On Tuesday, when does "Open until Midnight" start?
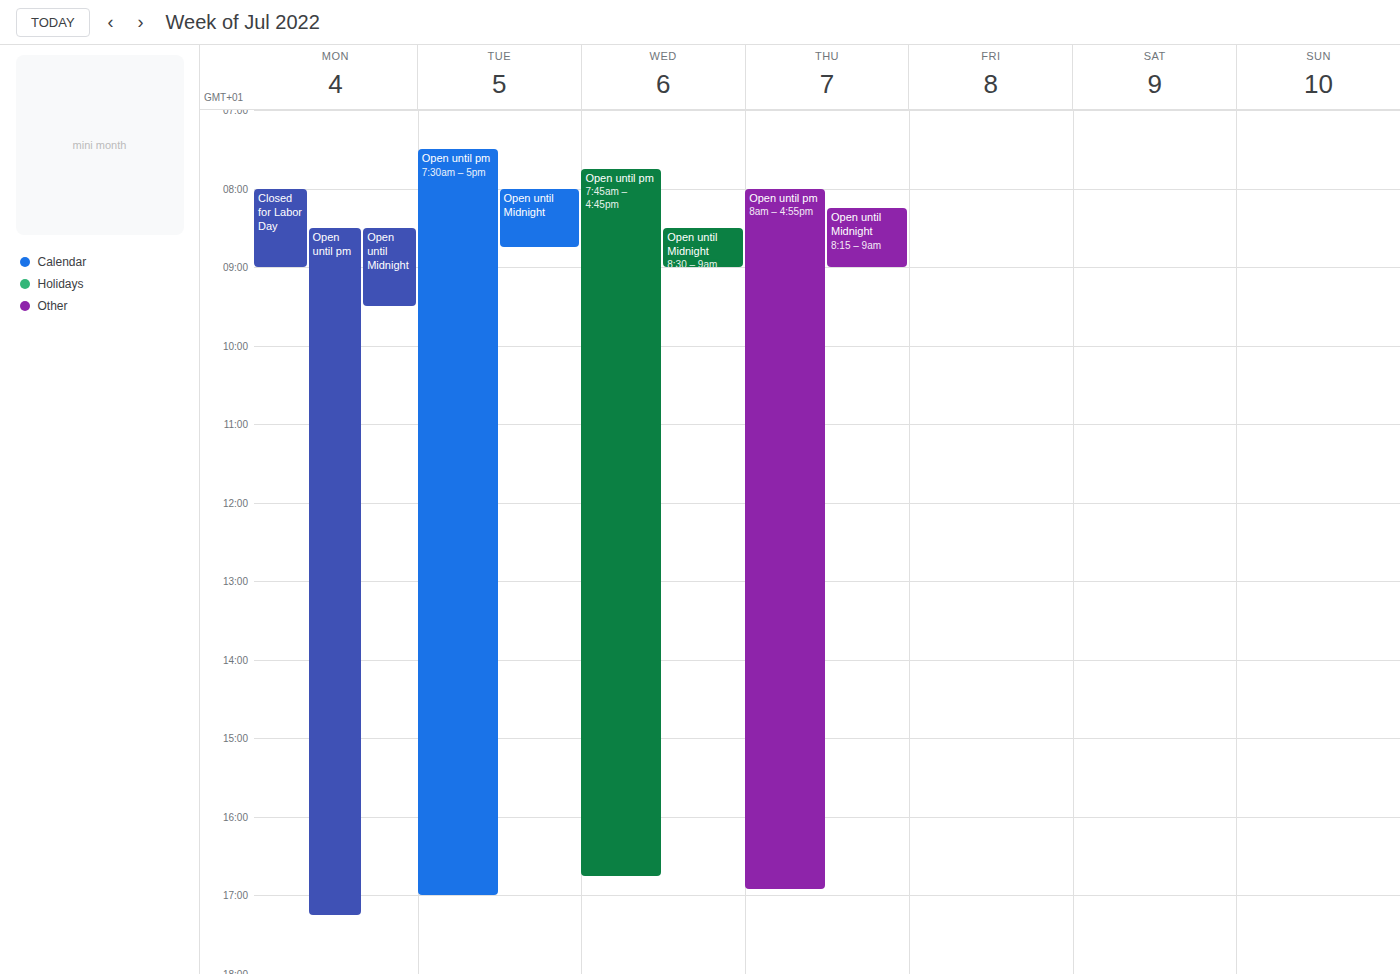
8:00 AM